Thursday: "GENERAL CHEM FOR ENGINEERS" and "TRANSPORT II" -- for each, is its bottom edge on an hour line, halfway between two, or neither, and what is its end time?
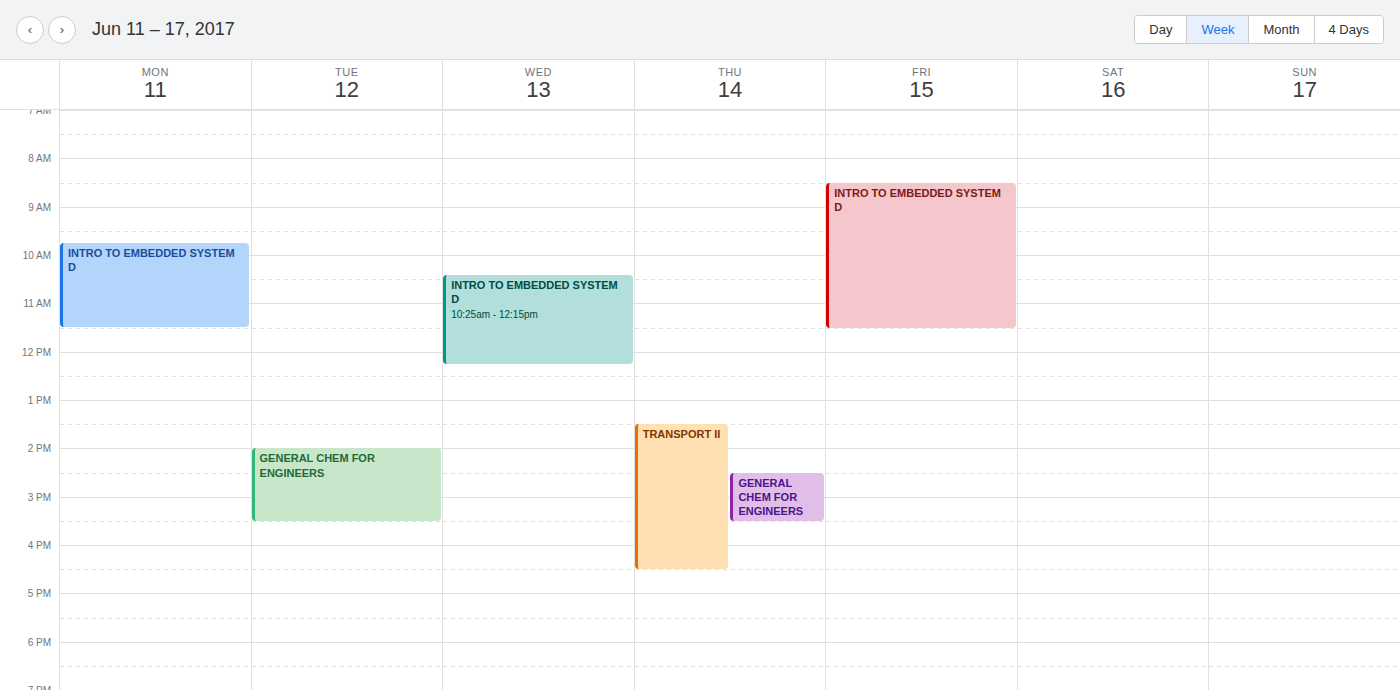
"GENERAL CHEM FOR ENGINEERS": 3:30 PM, halfway between the 3 PM and 4 PM lines. "TRANSPORT II": 4:30 PM, halfway between the 4 PM and 5 PM lines.